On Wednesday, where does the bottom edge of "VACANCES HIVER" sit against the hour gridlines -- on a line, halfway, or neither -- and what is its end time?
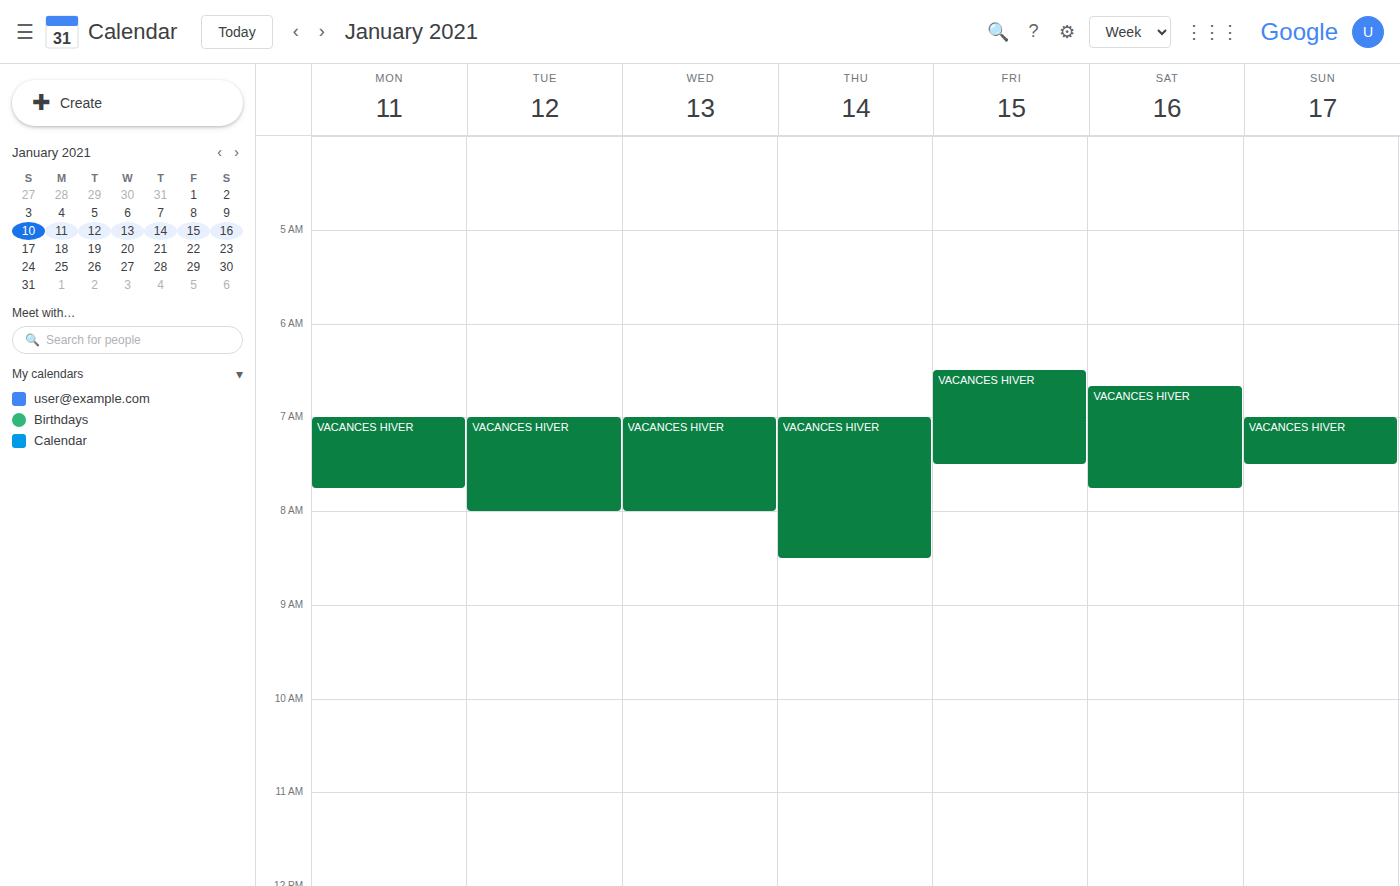
8:00 AM -- exactly on the 8 AM line.